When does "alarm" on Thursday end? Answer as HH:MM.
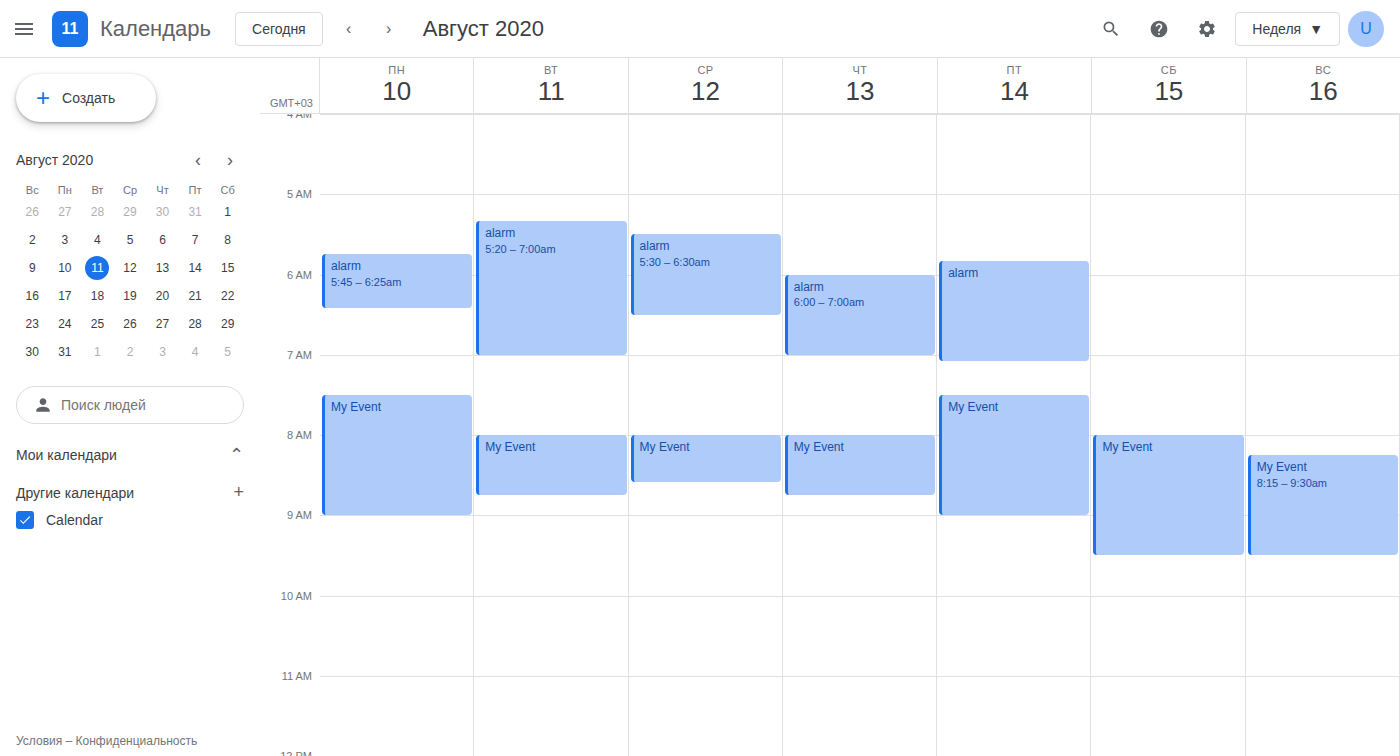
07:00